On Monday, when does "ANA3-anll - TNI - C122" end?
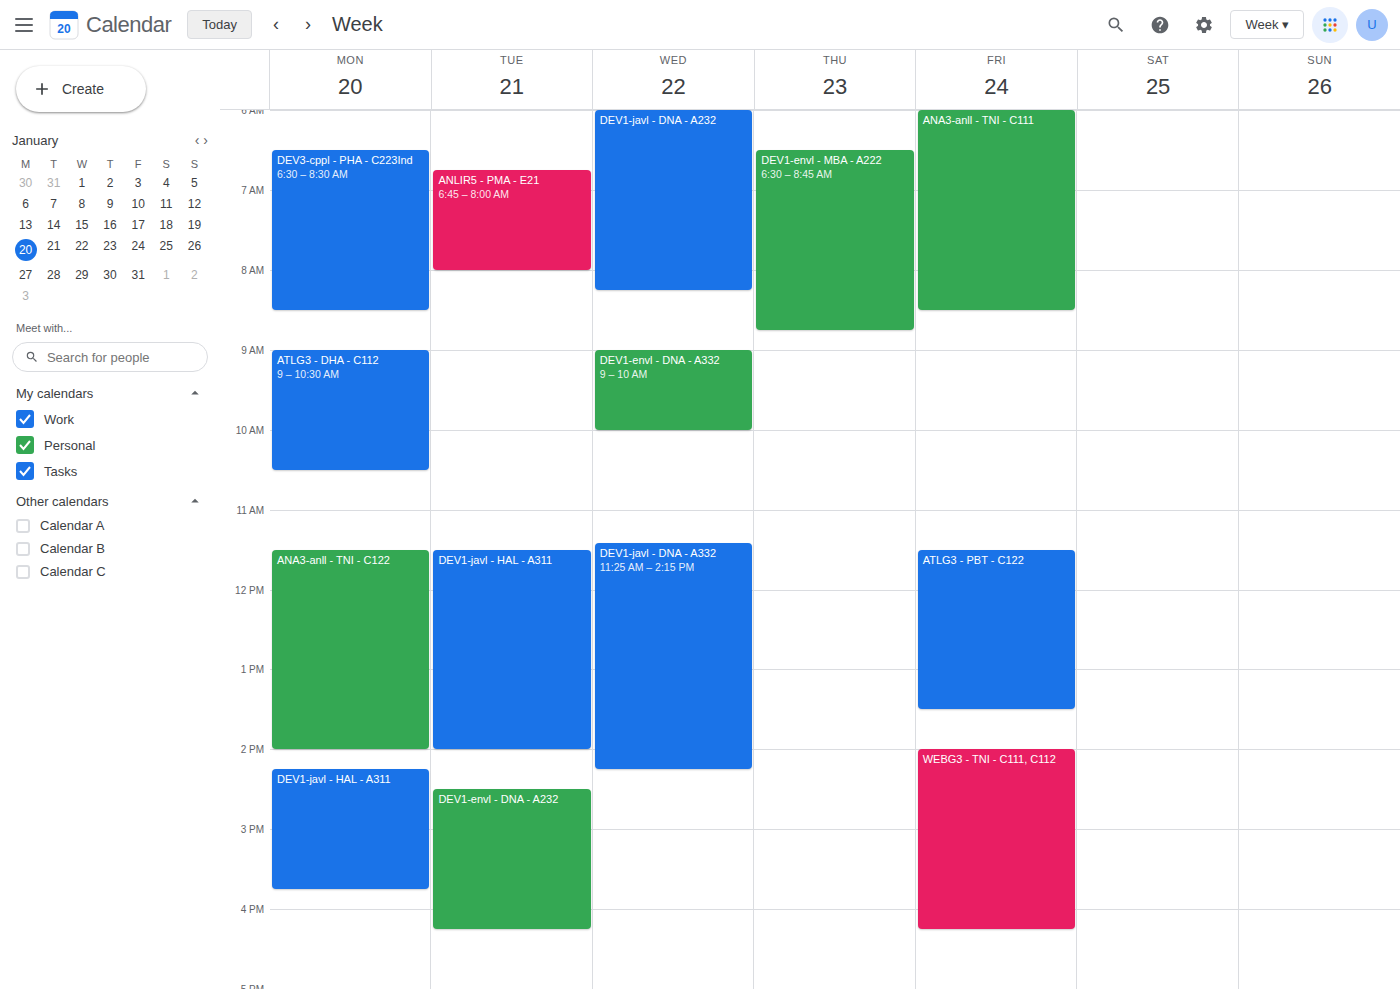
2:00 PM